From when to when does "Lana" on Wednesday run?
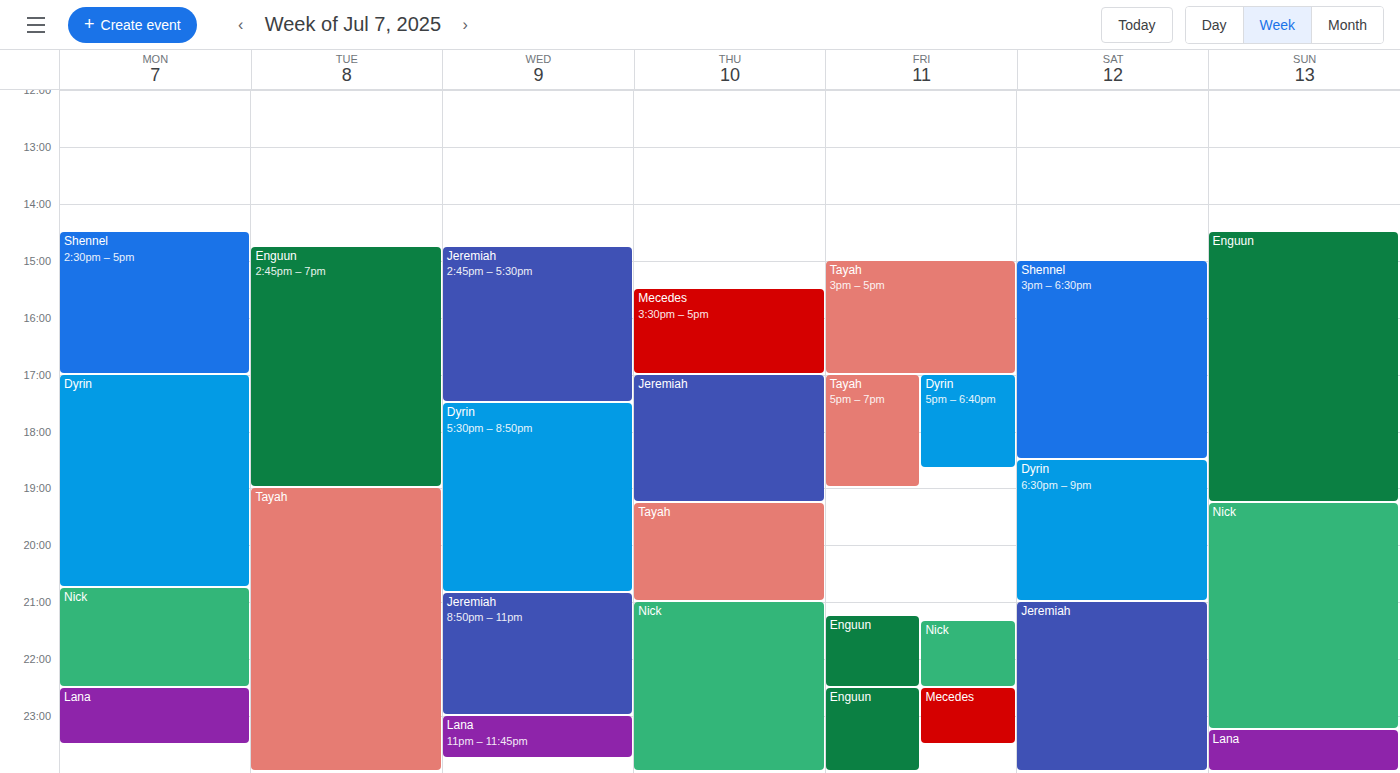
11:00 PM to 11:45 PM